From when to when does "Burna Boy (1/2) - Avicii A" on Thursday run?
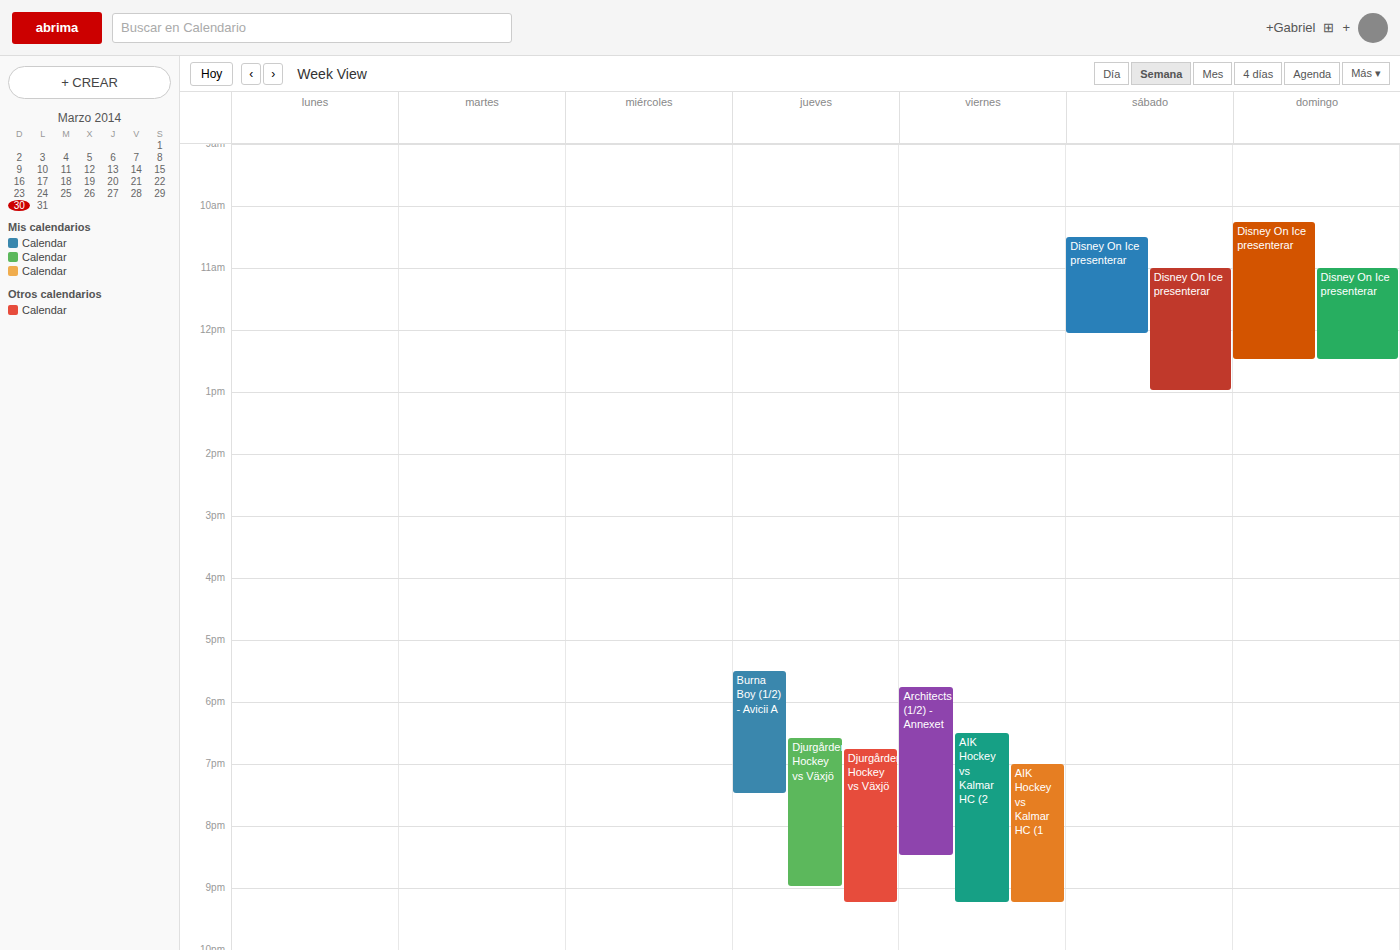
5:30 PM to 7:30 PM